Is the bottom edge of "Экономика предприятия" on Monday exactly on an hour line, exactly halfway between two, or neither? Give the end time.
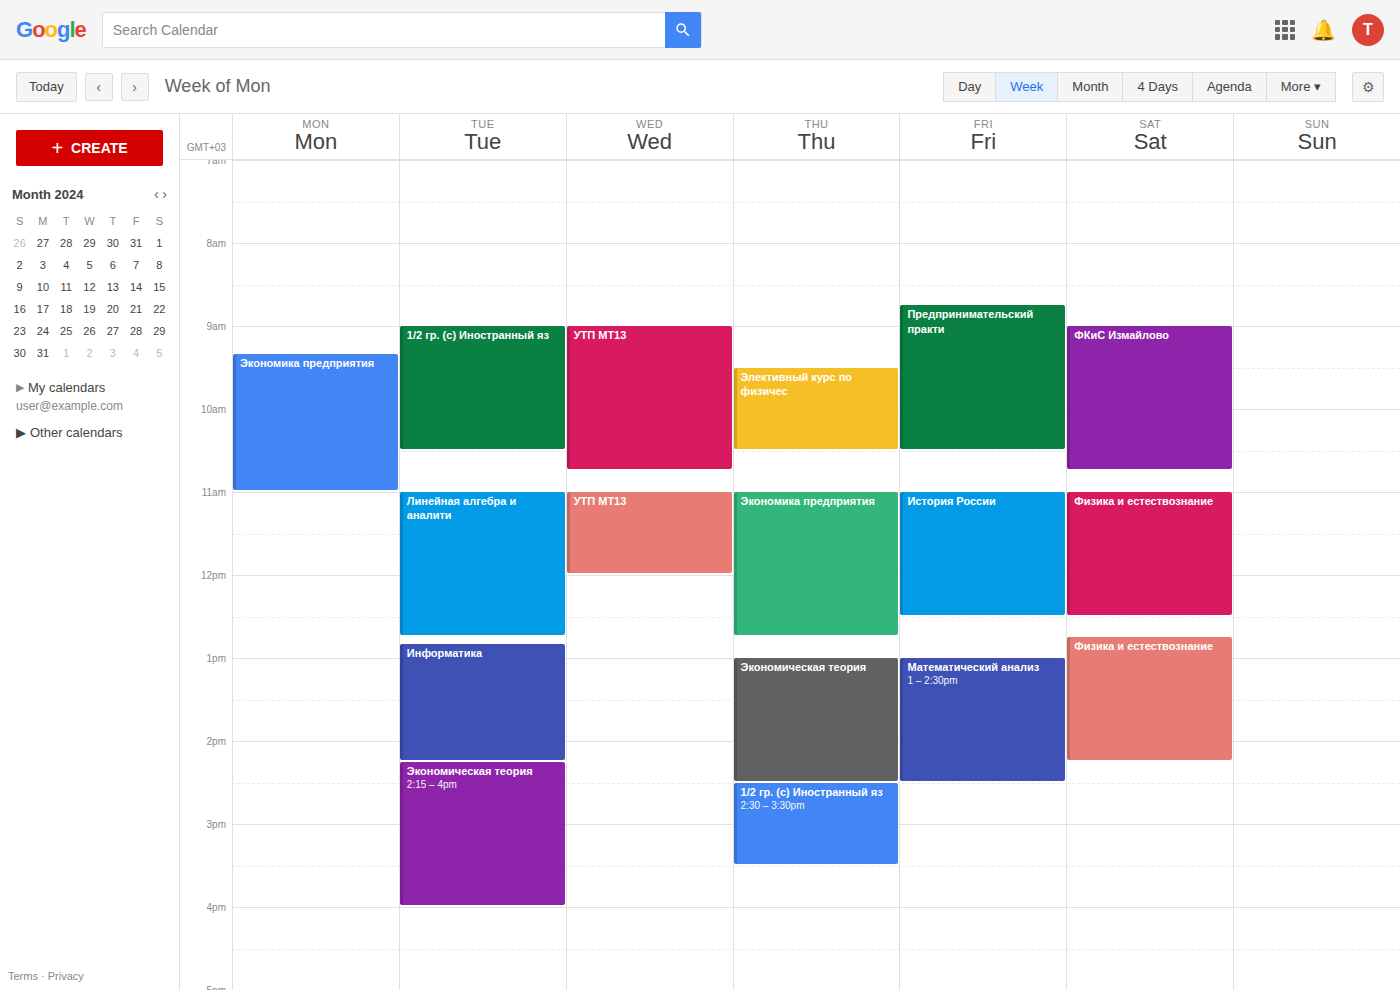
11:00 -- exactly on the 11:00 line.